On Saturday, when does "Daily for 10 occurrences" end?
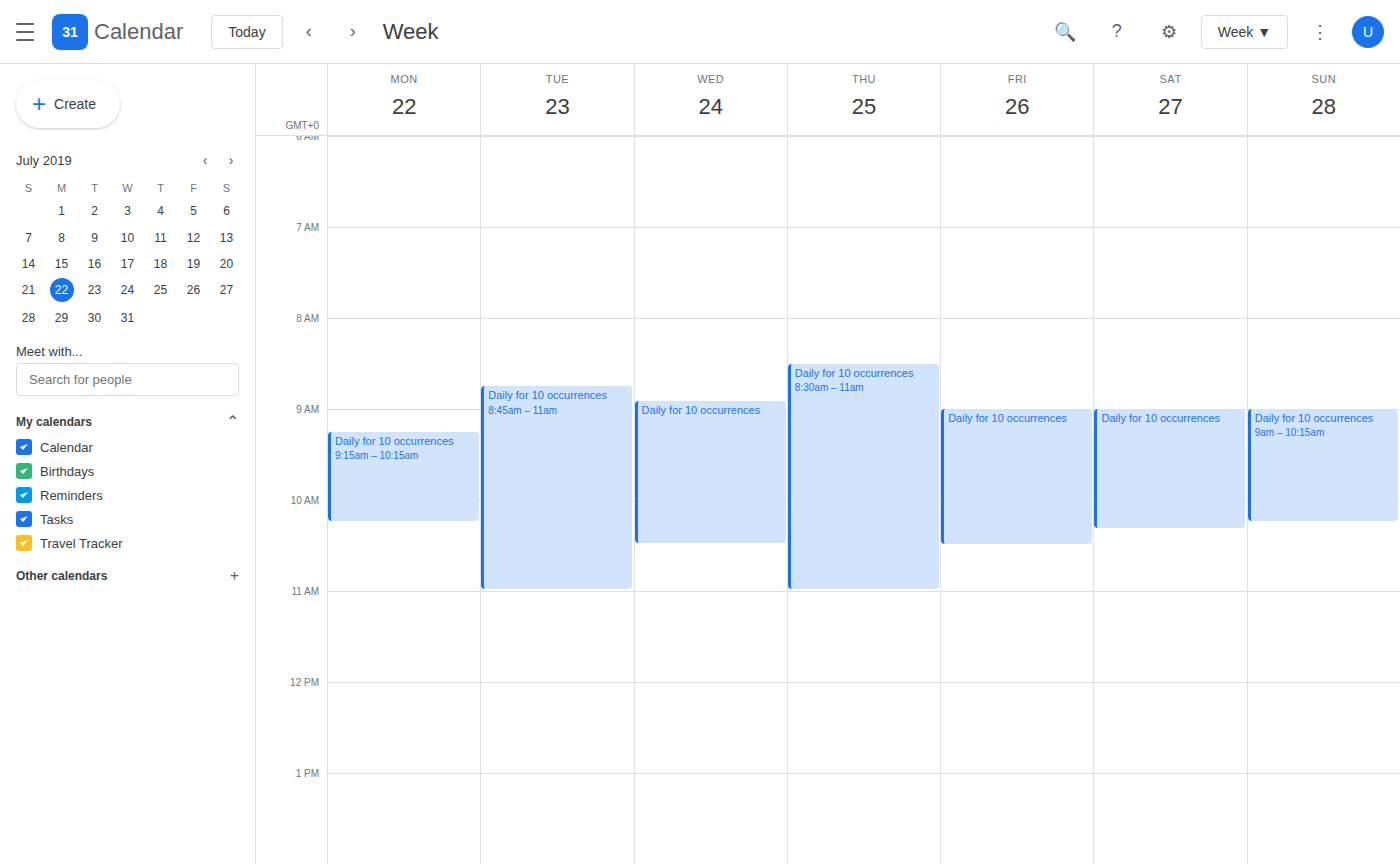
10:20 AM